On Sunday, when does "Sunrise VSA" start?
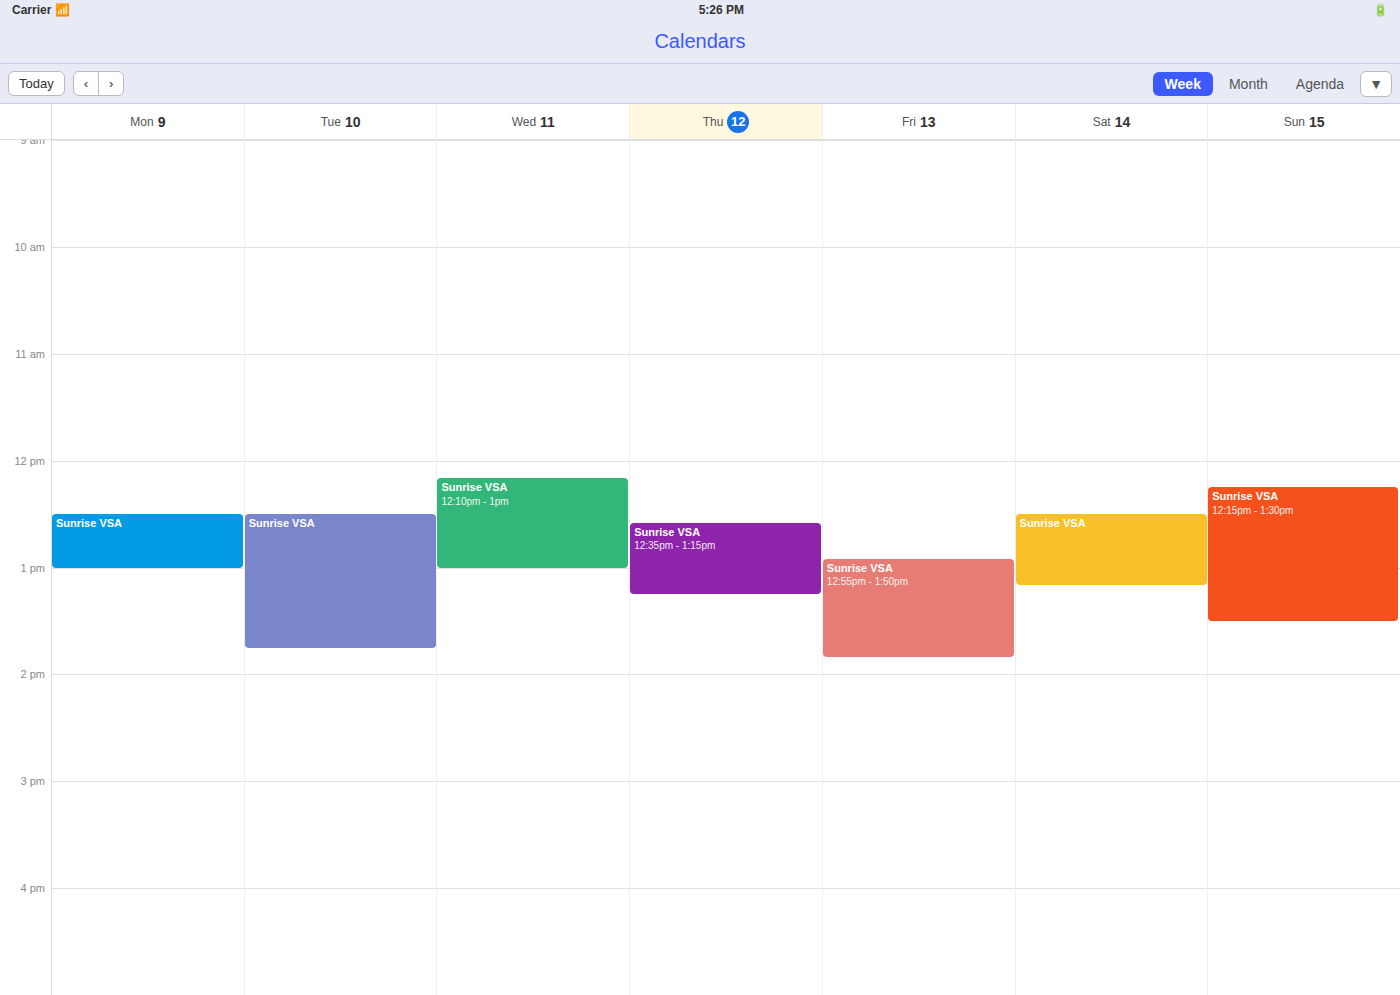
12:15 PM